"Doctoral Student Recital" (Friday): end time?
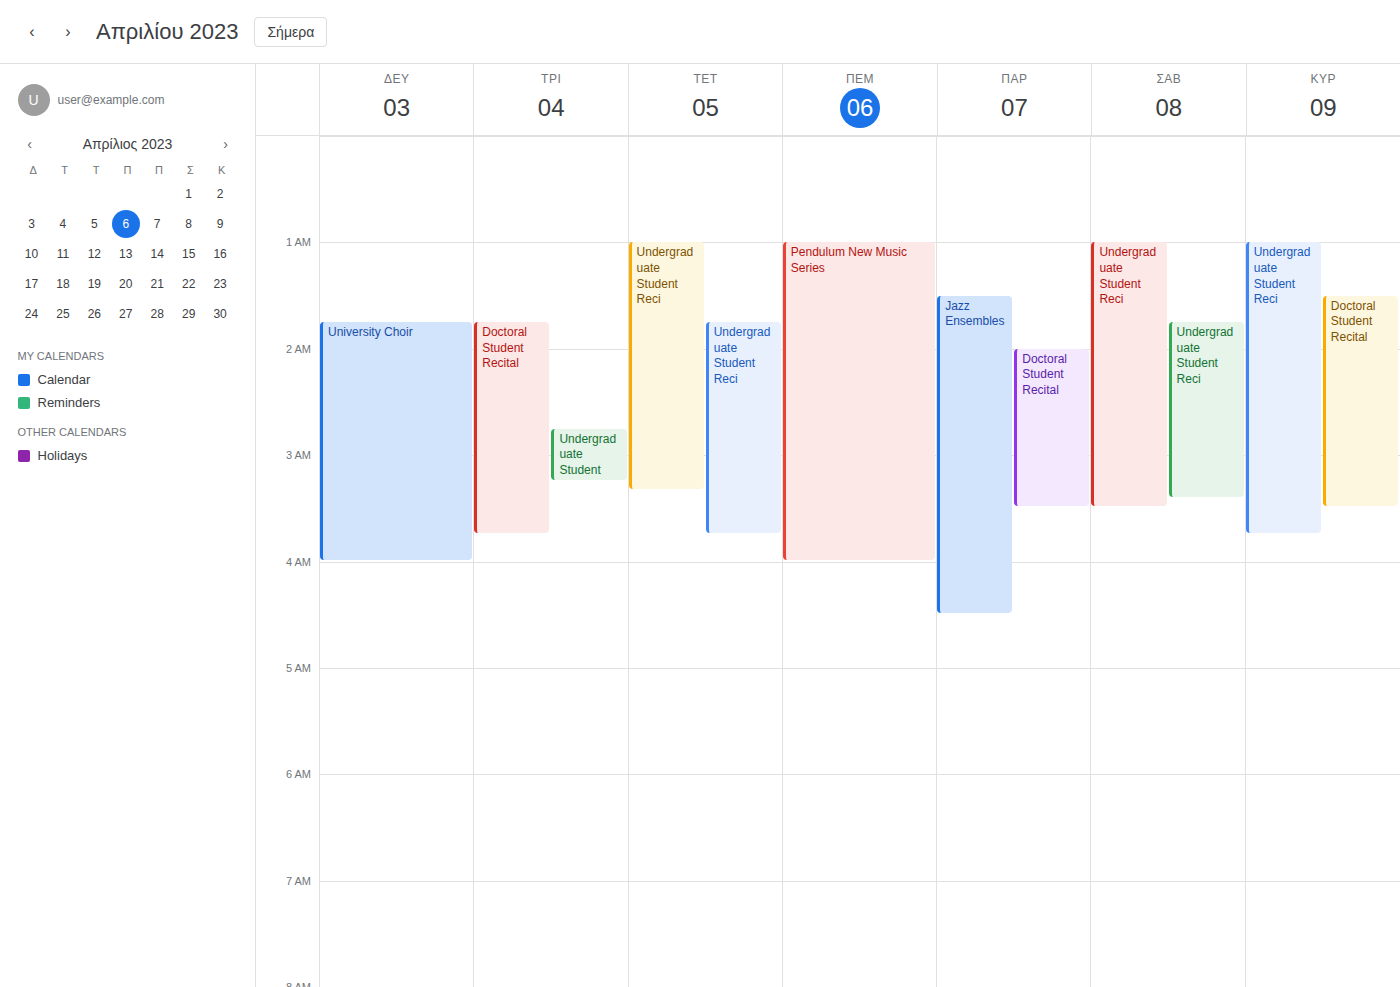
3:30 AM